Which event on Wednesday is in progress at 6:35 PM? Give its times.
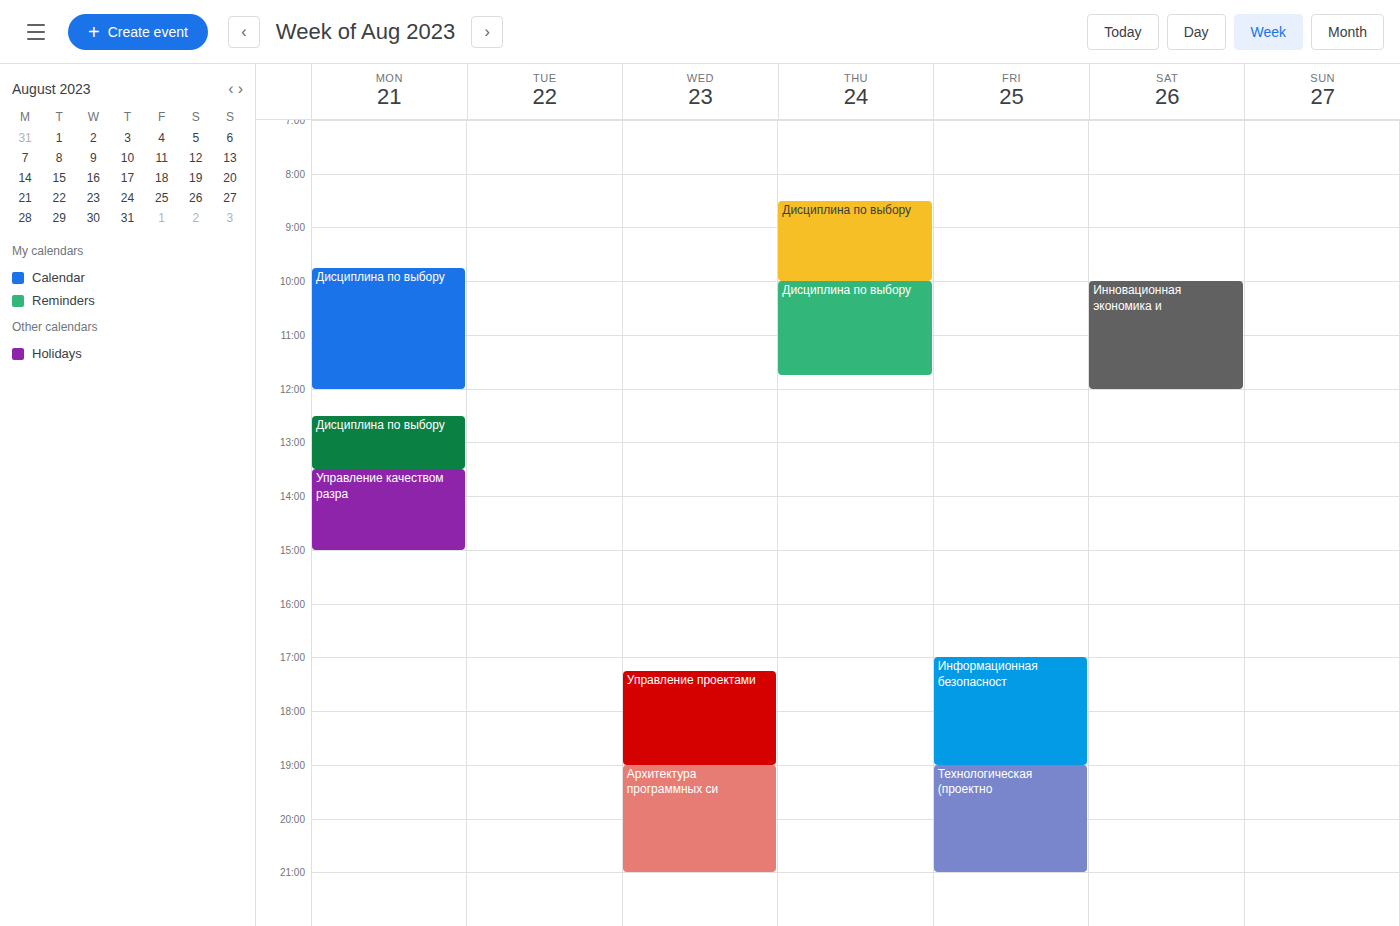
"Управление проектами", 5:15 PM to 7:00 PM